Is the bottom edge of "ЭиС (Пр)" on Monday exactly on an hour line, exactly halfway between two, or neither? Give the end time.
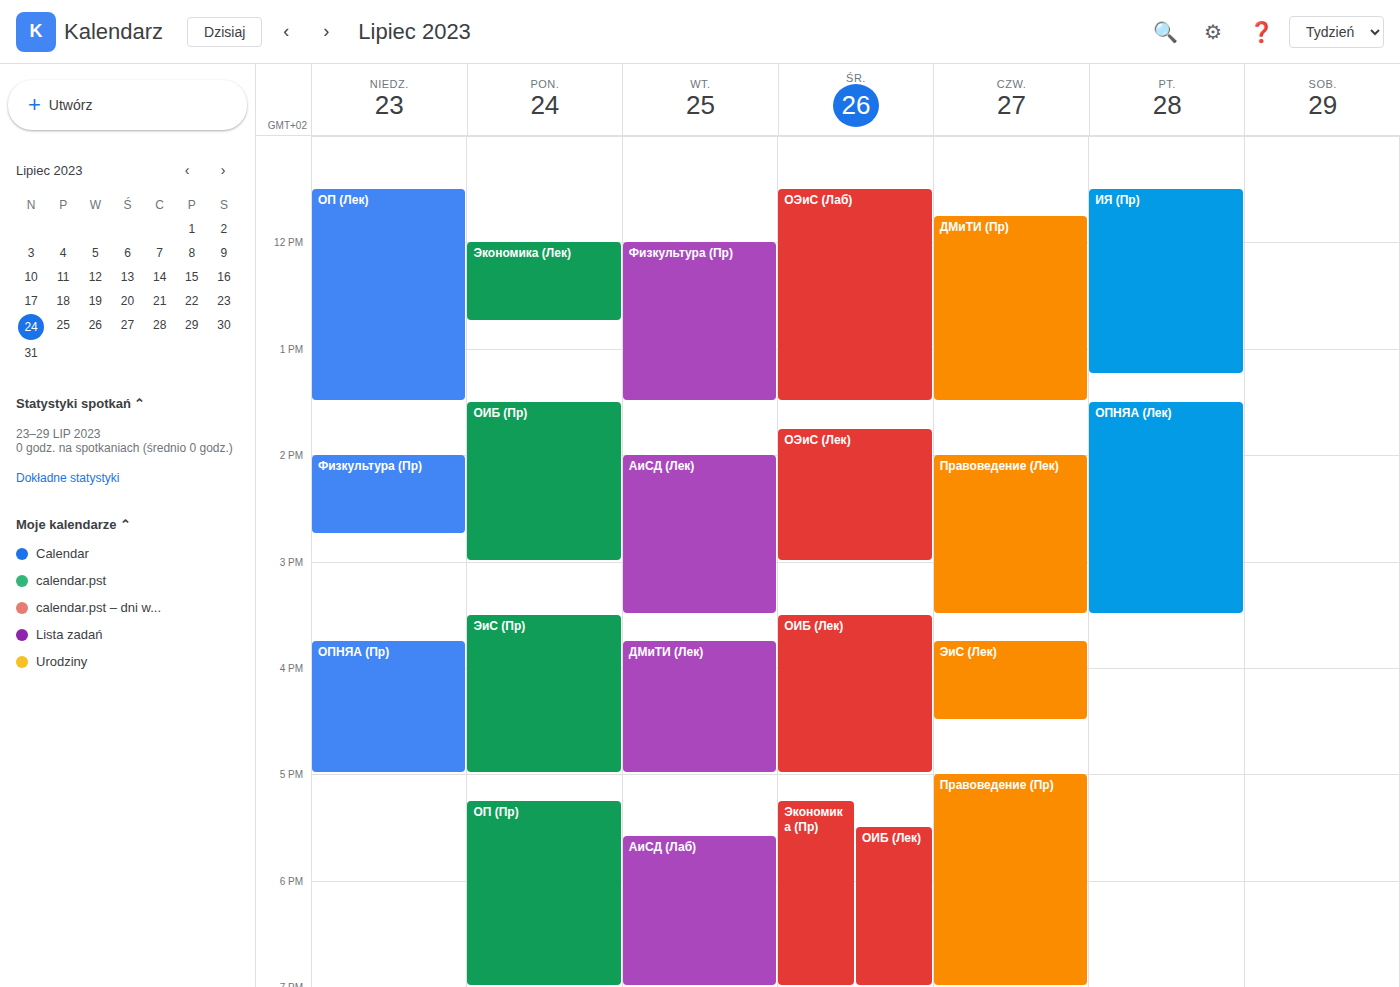
5:00 PM -- exactly on the 5 PM line.